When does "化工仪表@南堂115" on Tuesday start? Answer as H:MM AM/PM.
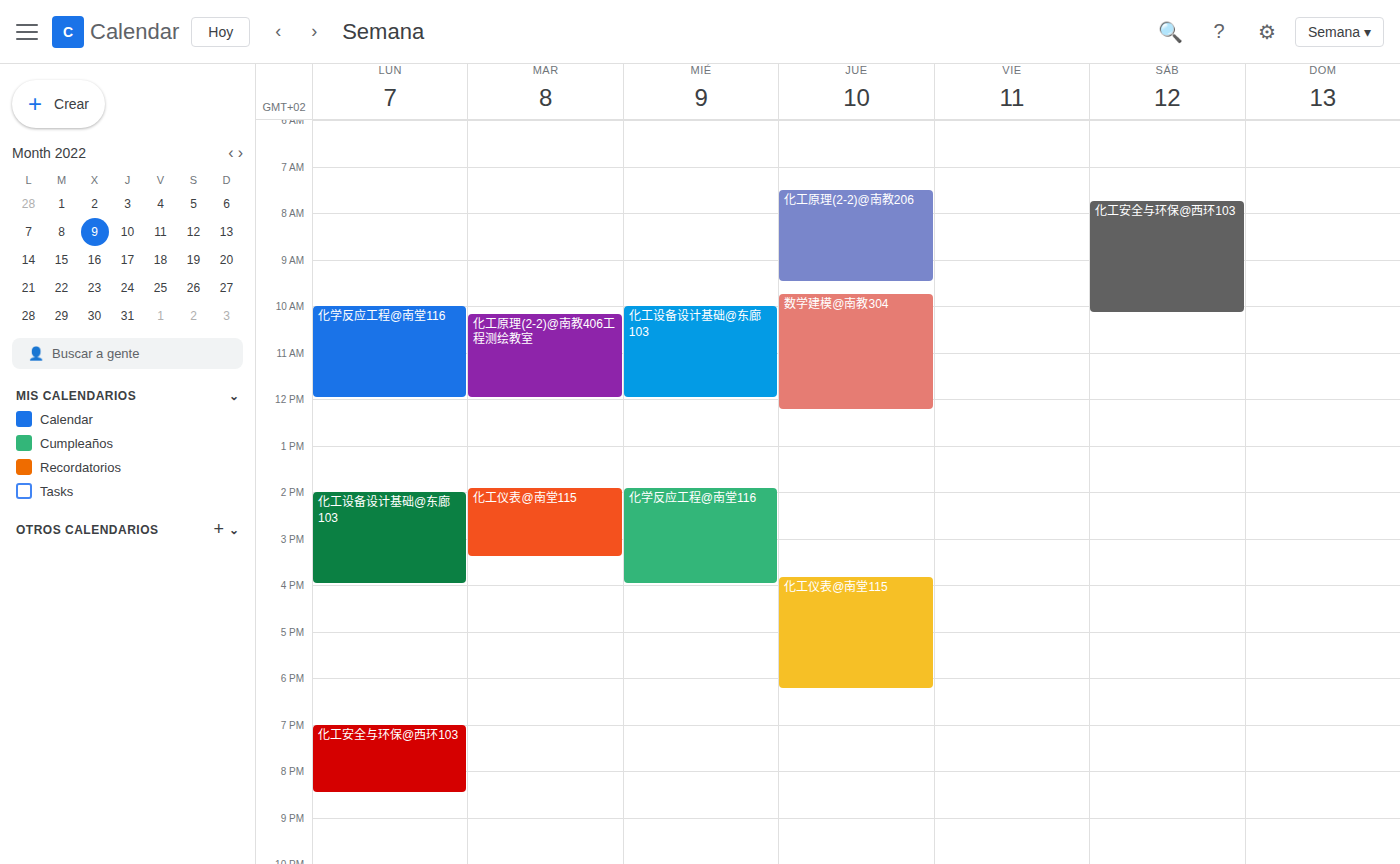
1:55 PM